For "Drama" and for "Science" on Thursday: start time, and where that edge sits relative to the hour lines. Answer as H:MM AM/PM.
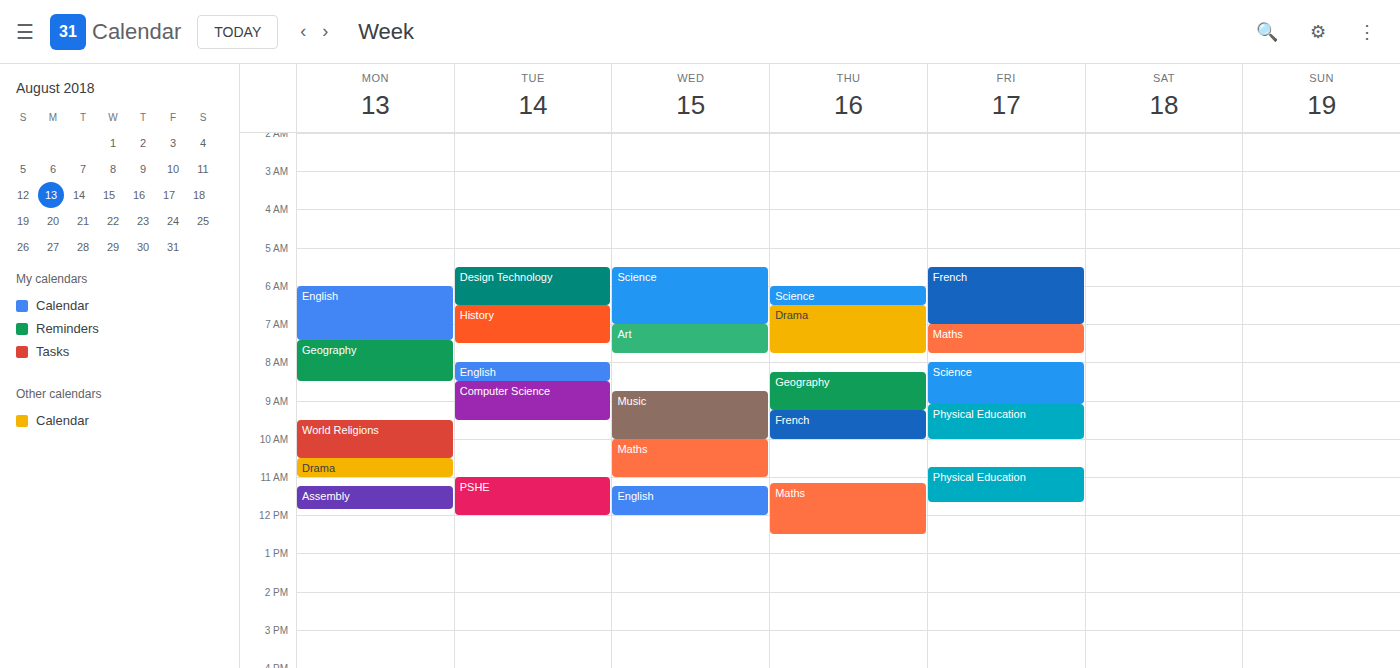
"Drama": 6:30 AM, halfway between the 6 AM and 7 AM lines. "Science": 6:00 AM, exactly on the 6 AM line.